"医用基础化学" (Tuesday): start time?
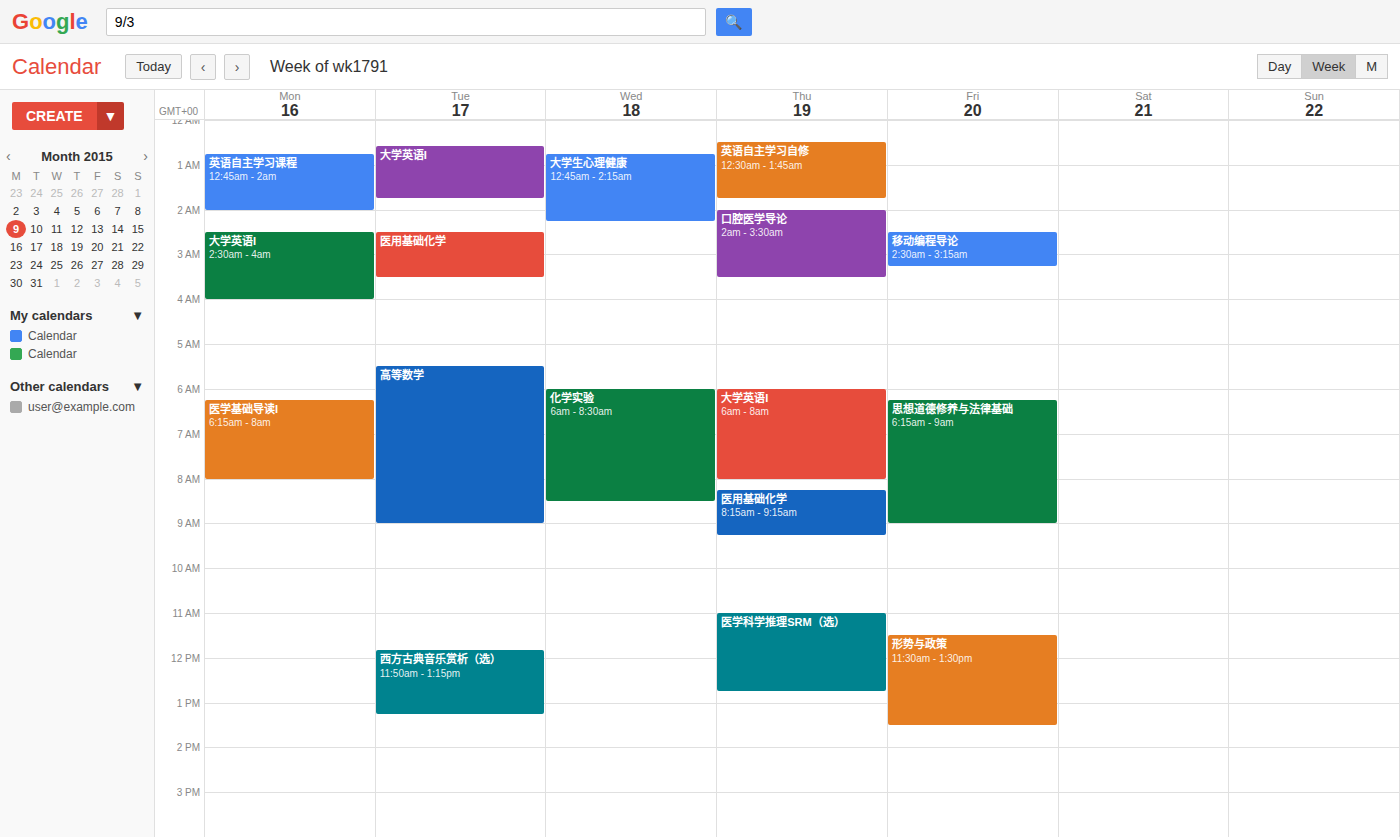
2:30 AM